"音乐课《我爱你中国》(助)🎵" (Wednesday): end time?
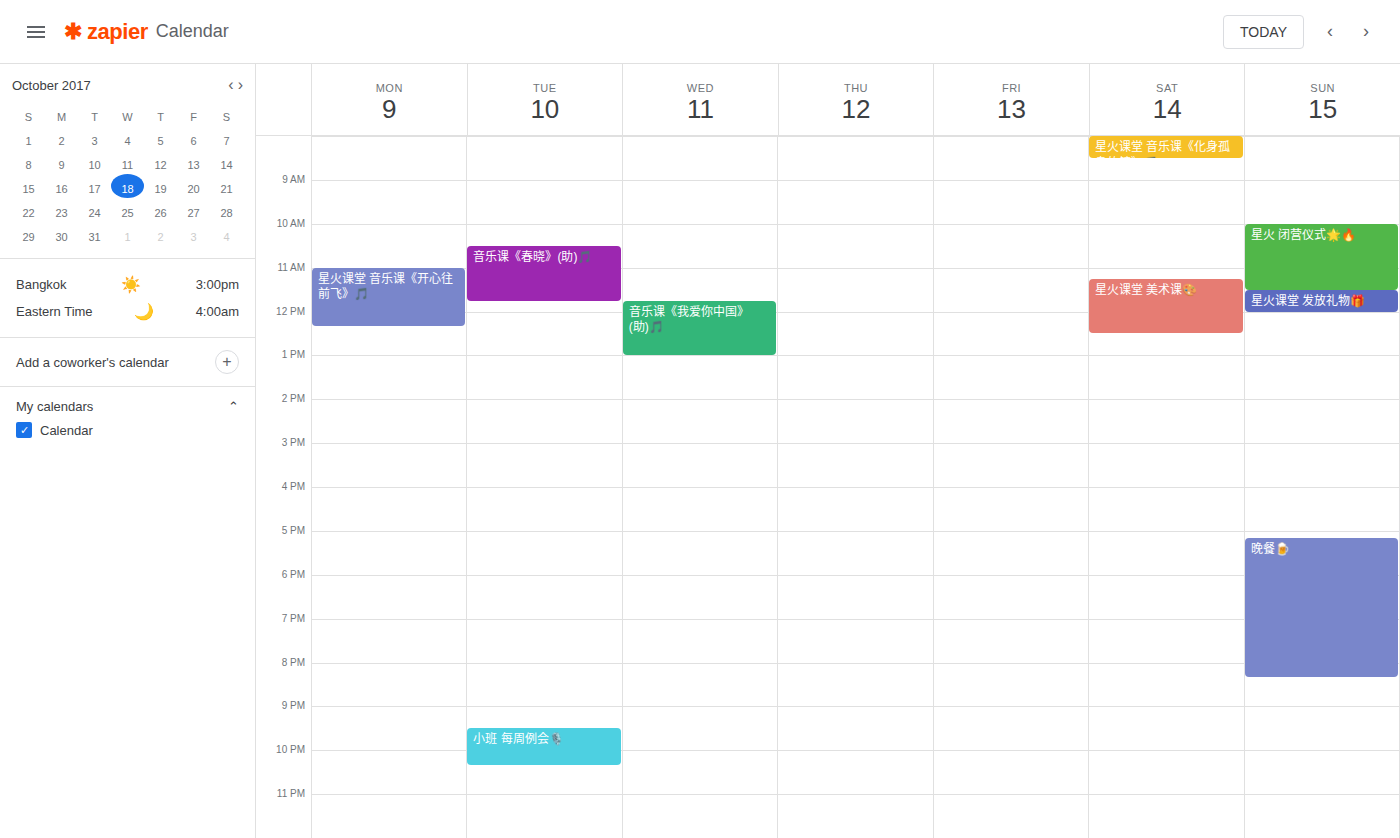
1:00 PM